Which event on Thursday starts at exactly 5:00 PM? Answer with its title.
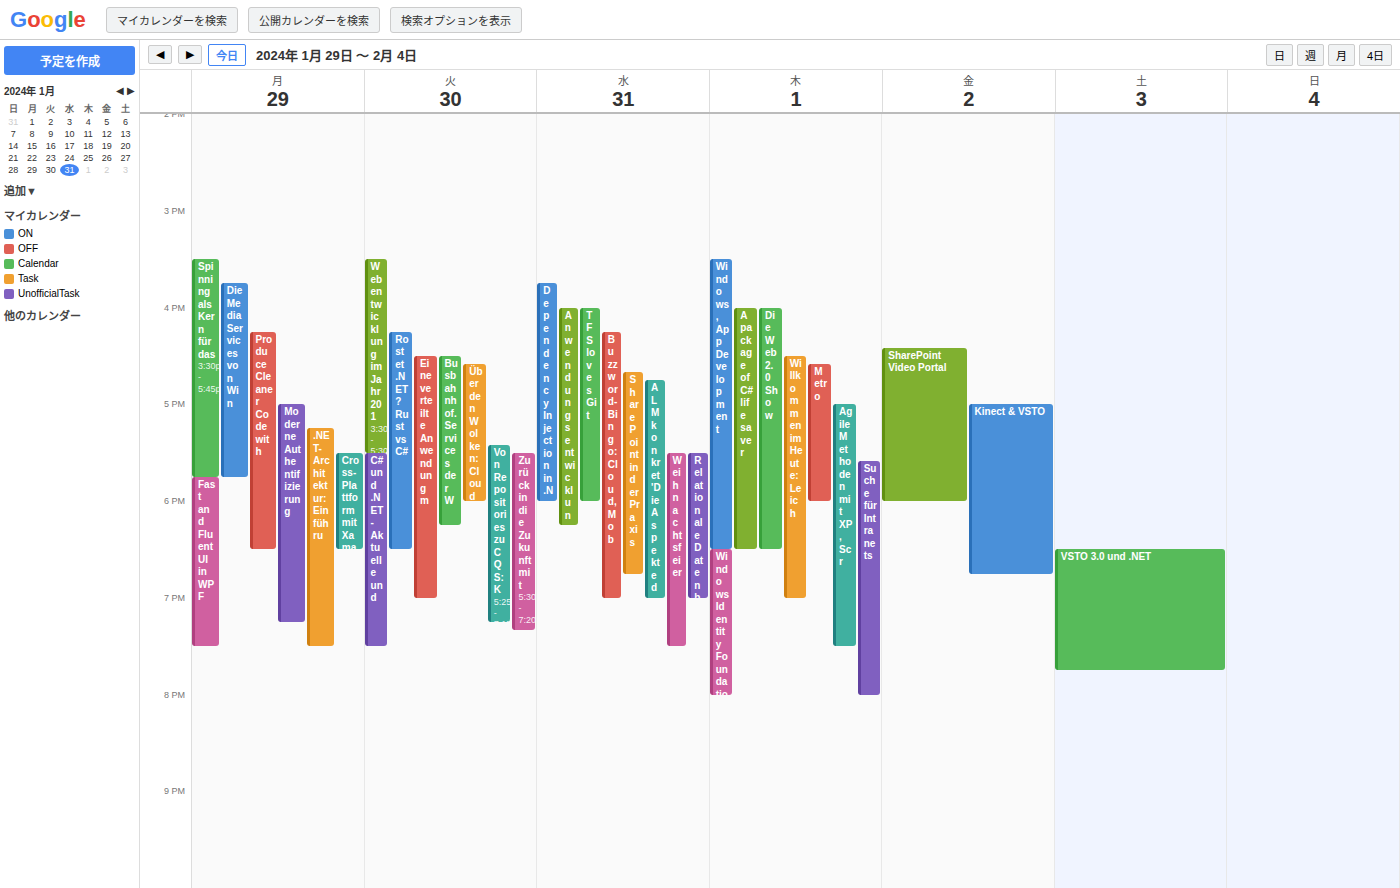
"Agile Methoden mit XP, Scr"